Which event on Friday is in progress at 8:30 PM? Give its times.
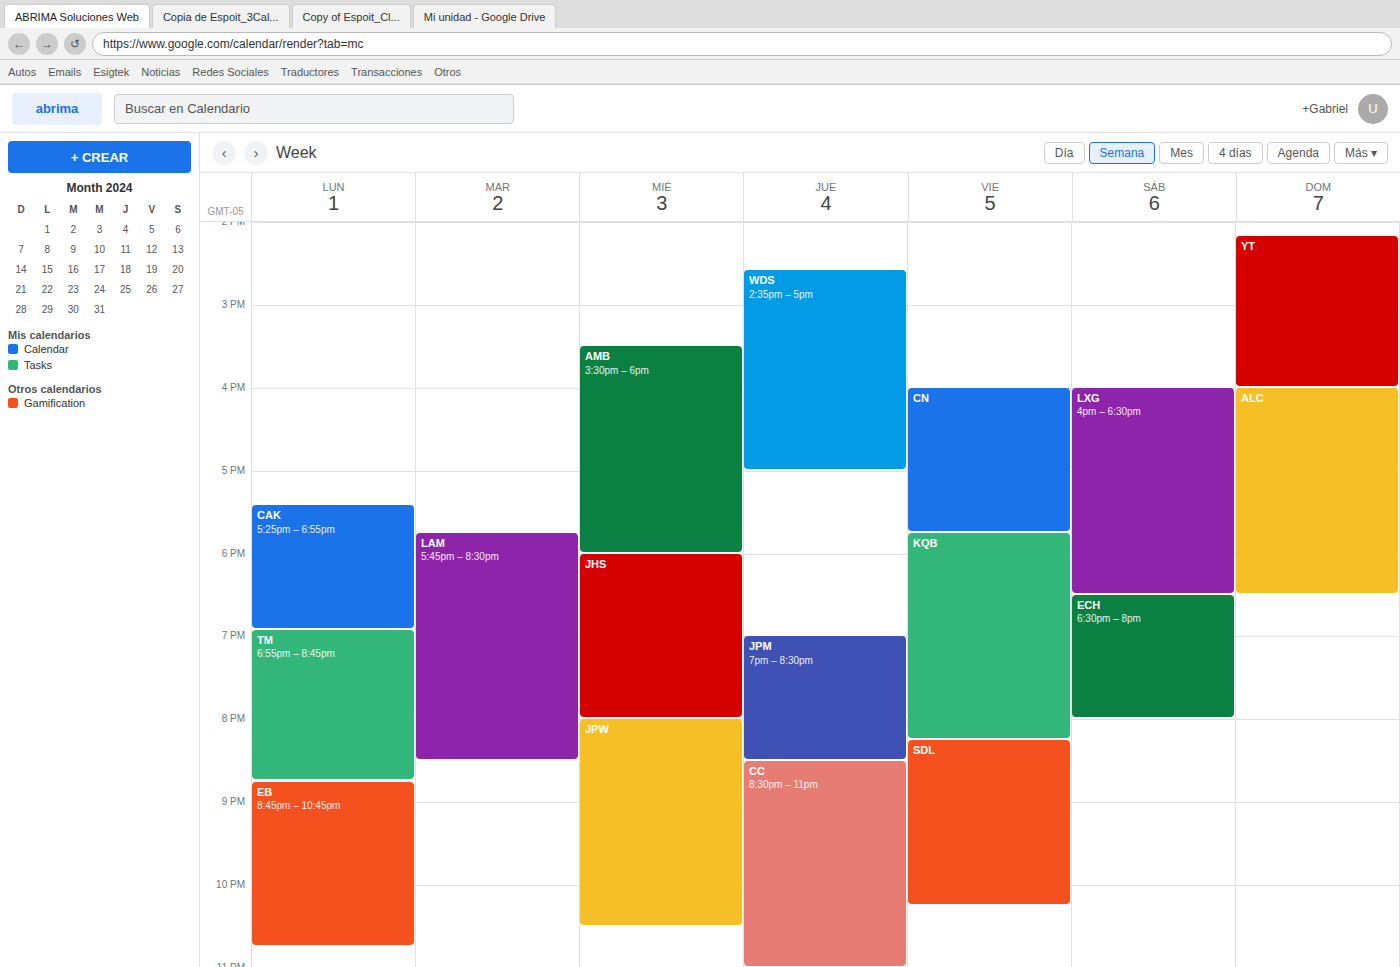
"SDL", 8:15 PM to 10:15 PM